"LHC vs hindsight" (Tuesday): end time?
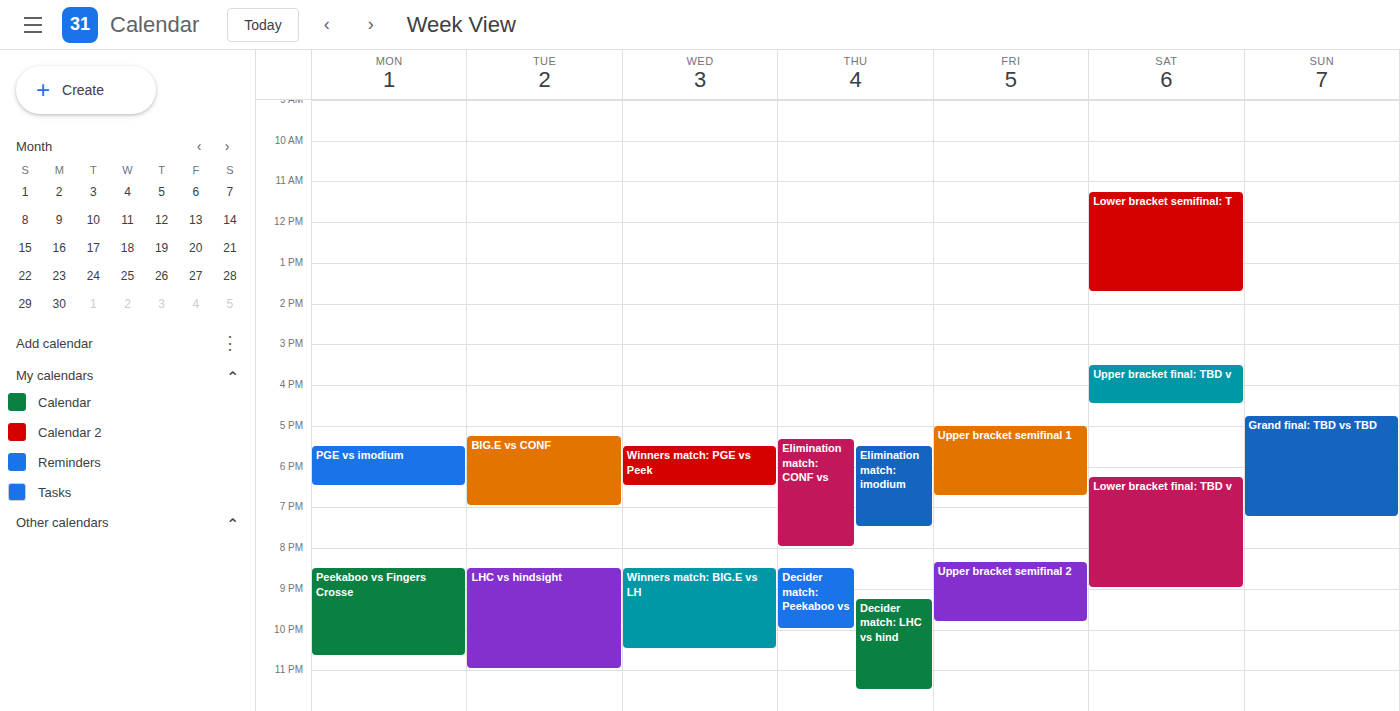
11:00 PM